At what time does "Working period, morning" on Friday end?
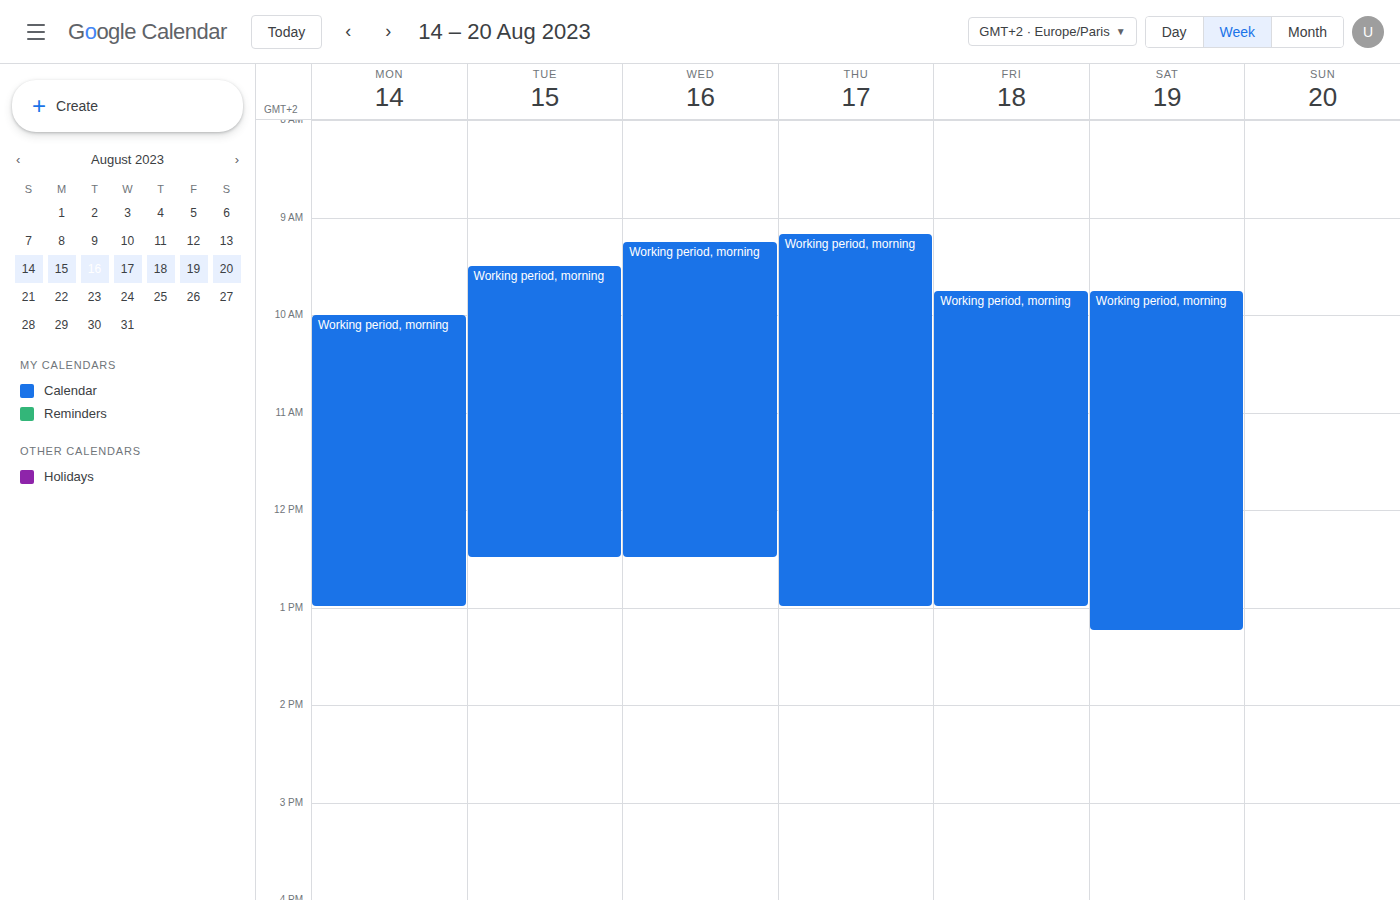
1:00 PM